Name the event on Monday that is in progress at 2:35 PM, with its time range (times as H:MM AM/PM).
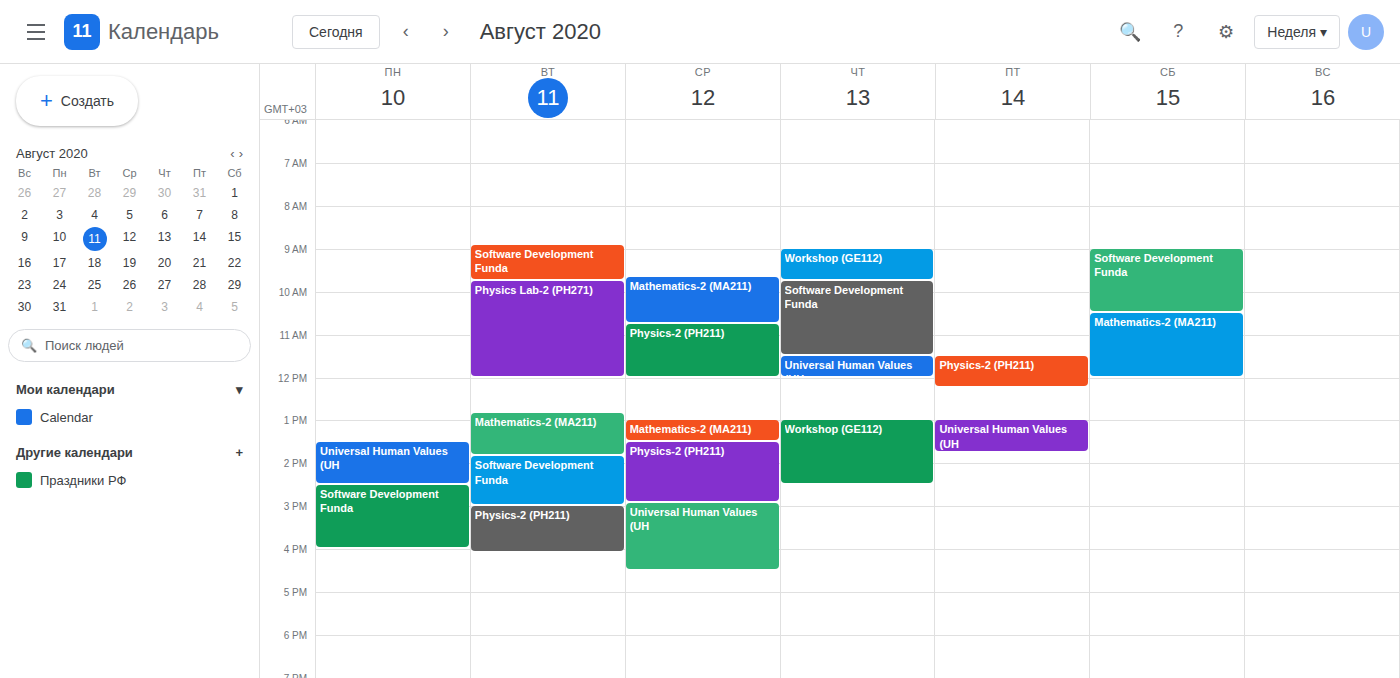
"Software Development Funda", 2:30 PM to 4:00 PM